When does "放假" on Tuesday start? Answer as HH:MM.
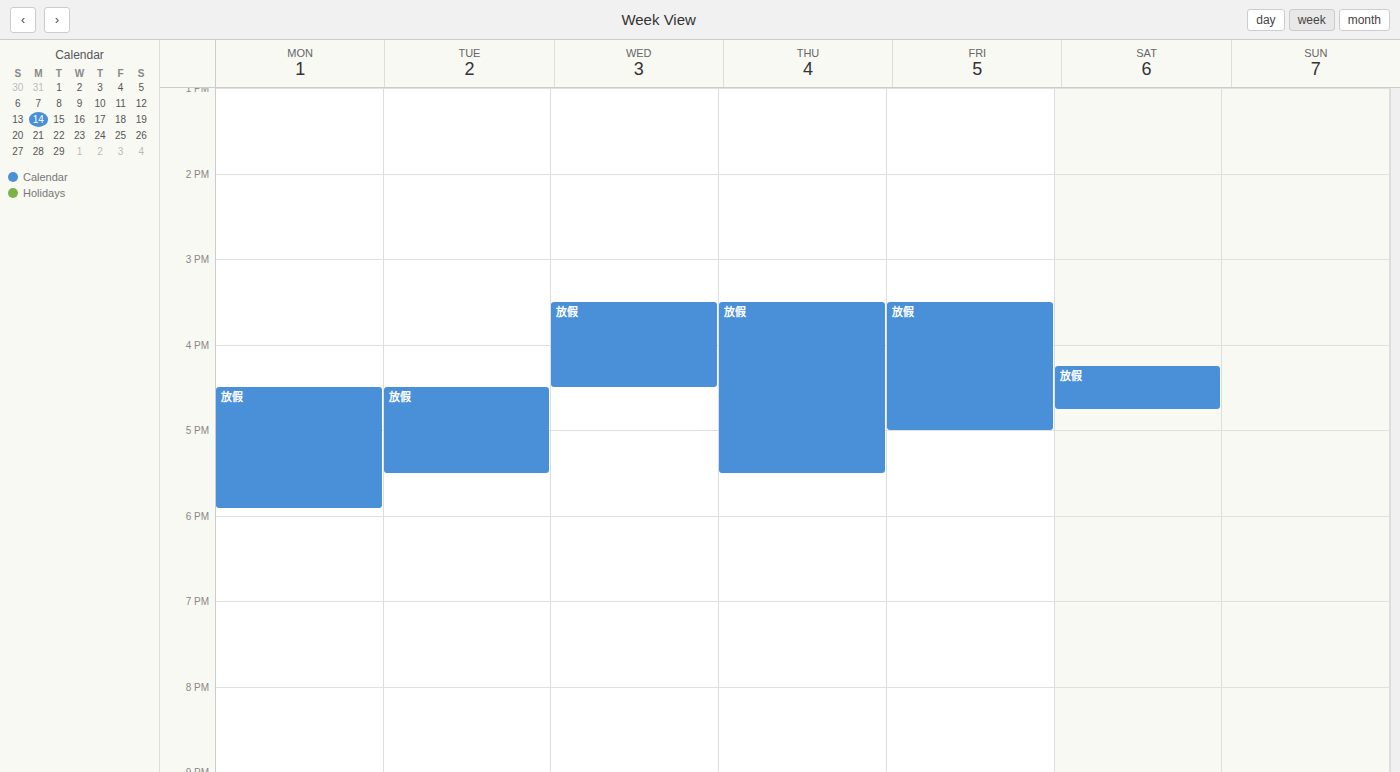
16:30